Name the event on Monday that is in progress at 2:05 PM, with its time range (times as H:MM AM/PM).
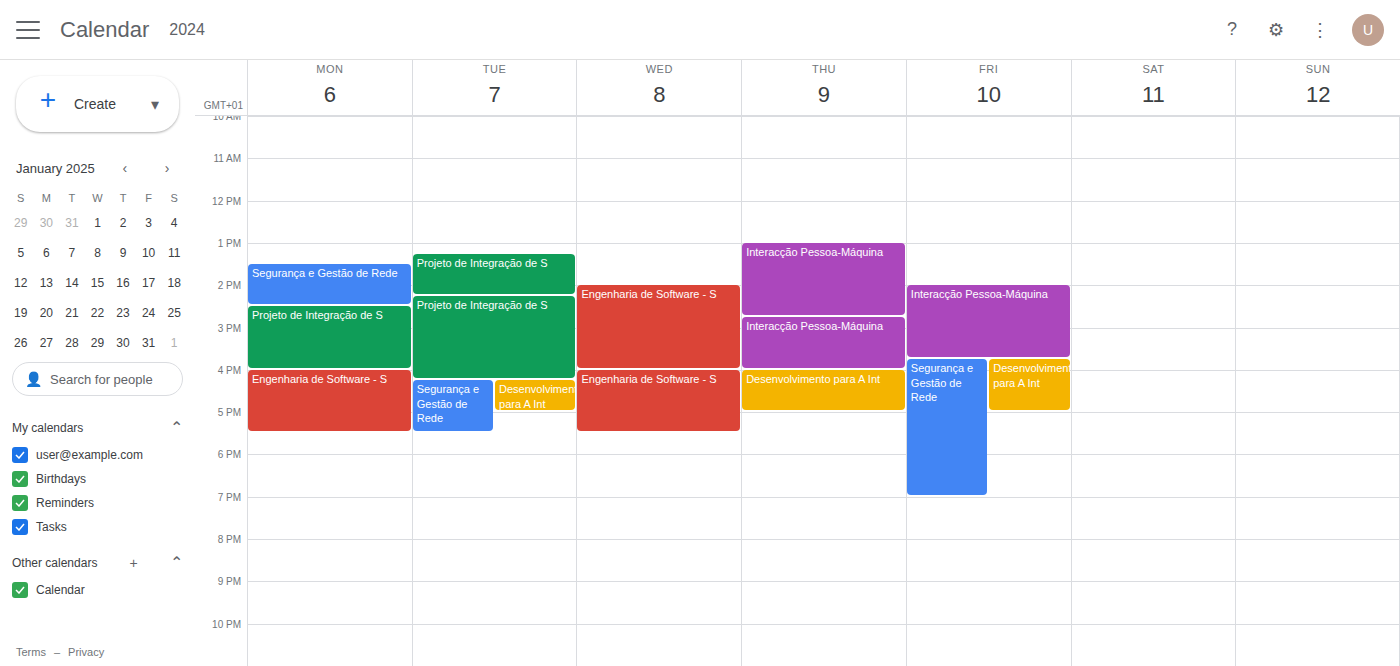
"Segurança e Gestão de Rede", 1:30 PM to 2:30 PM